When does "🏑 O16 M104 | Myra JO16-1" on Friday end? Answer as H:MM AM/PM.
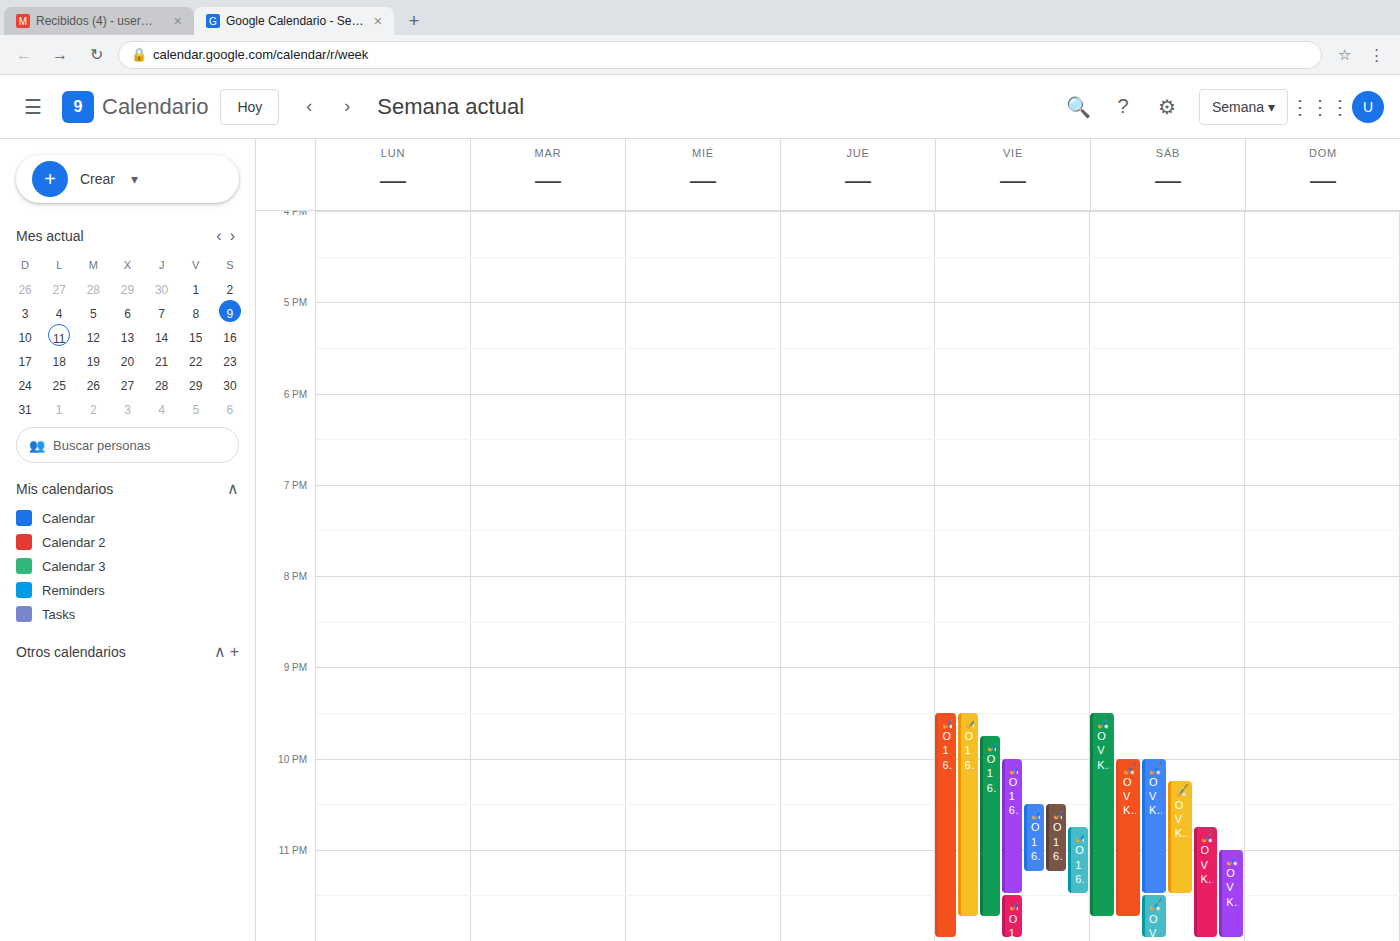
11:15 PM